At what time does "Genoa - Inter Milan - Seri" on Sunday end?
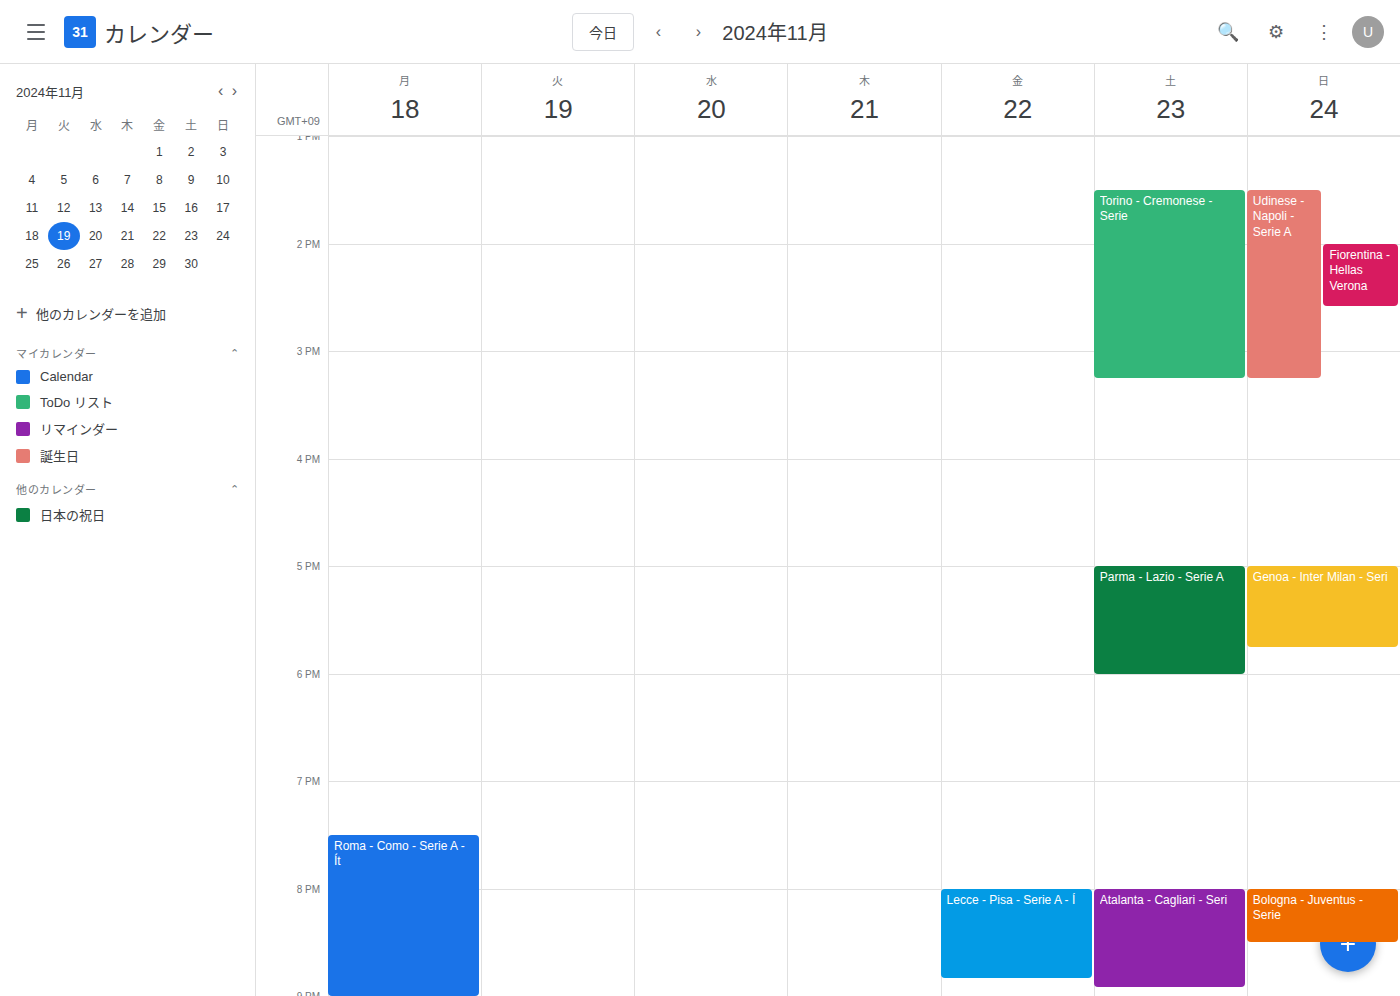
5:45 PM